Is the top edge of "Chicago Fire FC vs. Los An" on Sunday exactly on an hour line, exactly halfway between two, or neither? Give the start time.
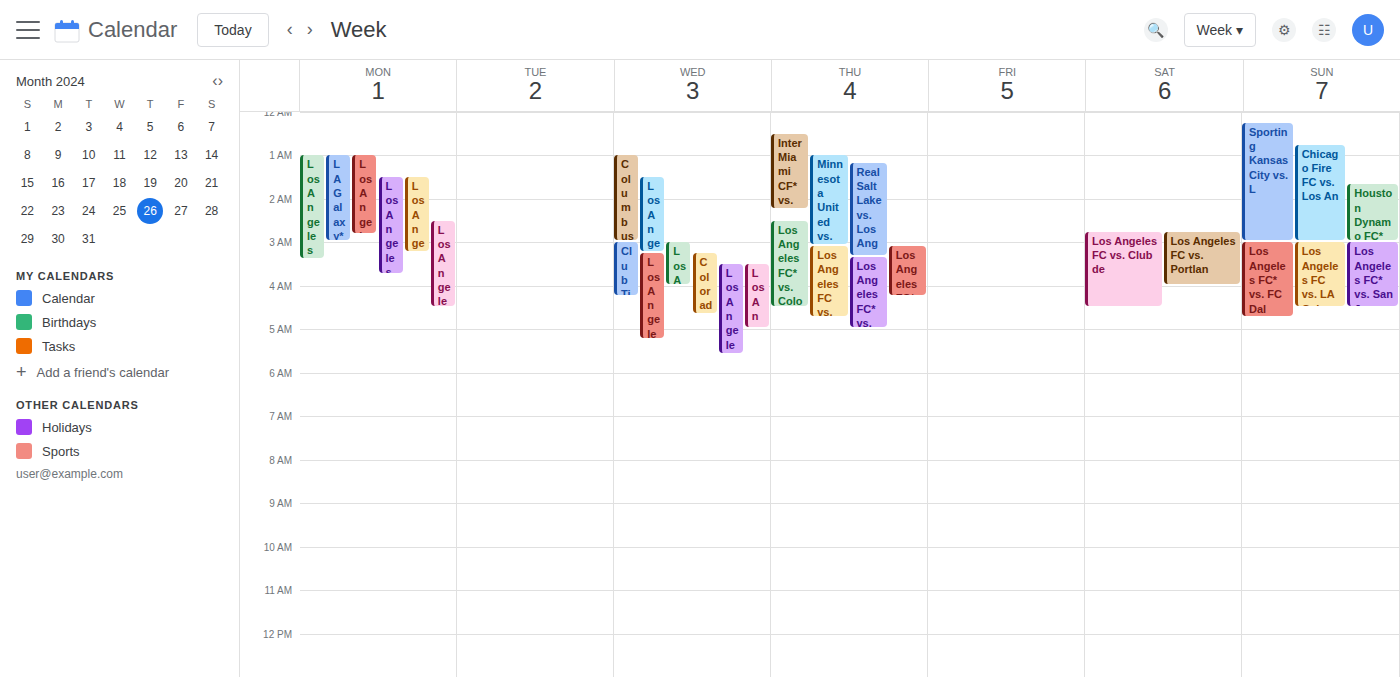
12:45 AM -- neither: three quarters of the way from the 12 AM line to the 1 AM line.